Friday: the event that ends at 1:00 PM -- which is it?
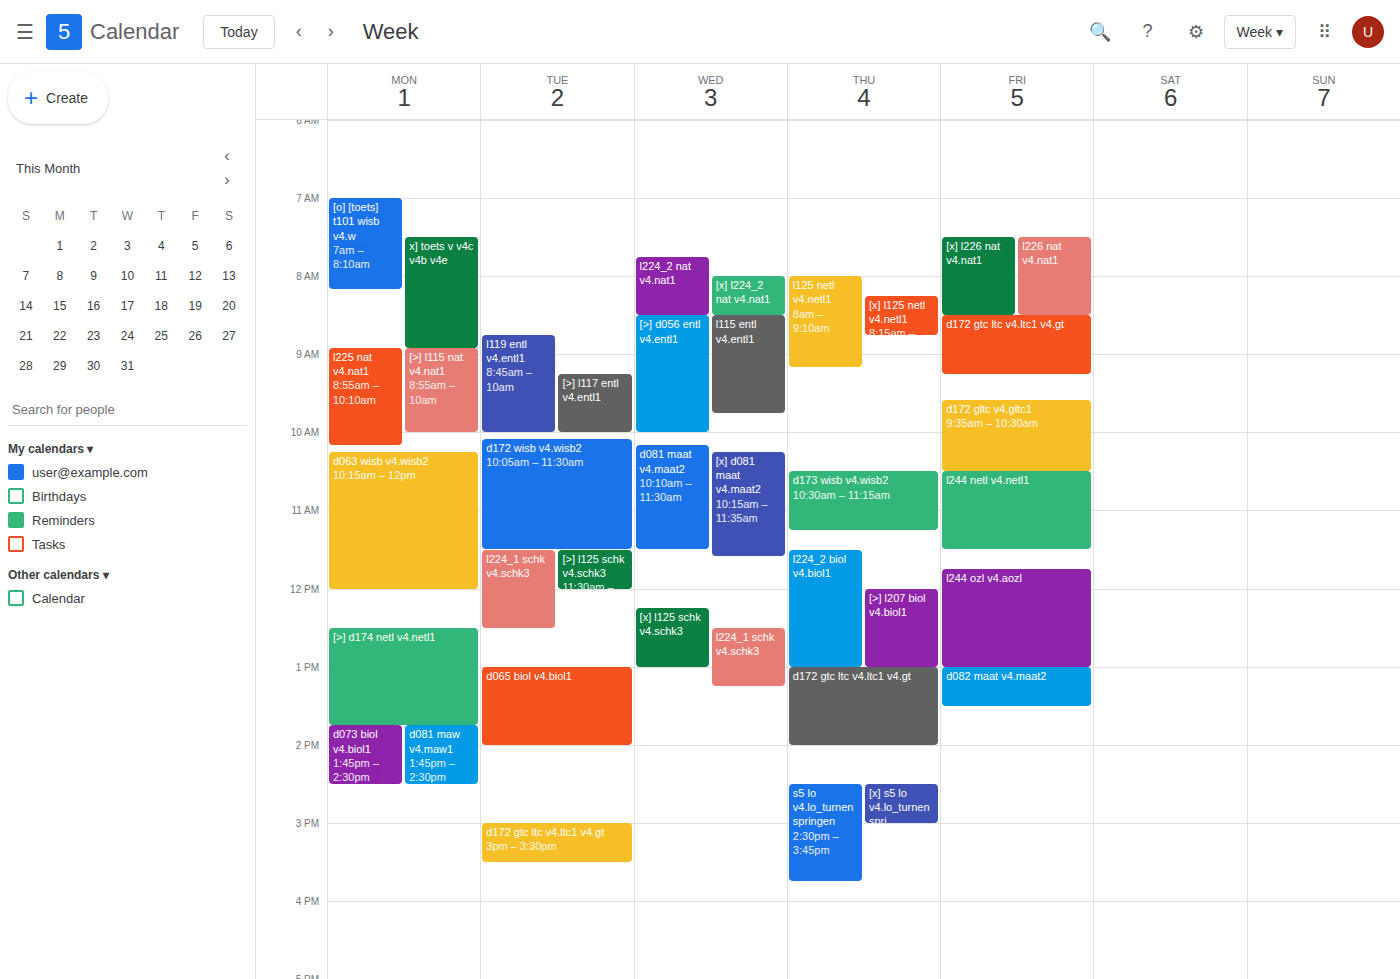
"l244 ozl v4.aozl"